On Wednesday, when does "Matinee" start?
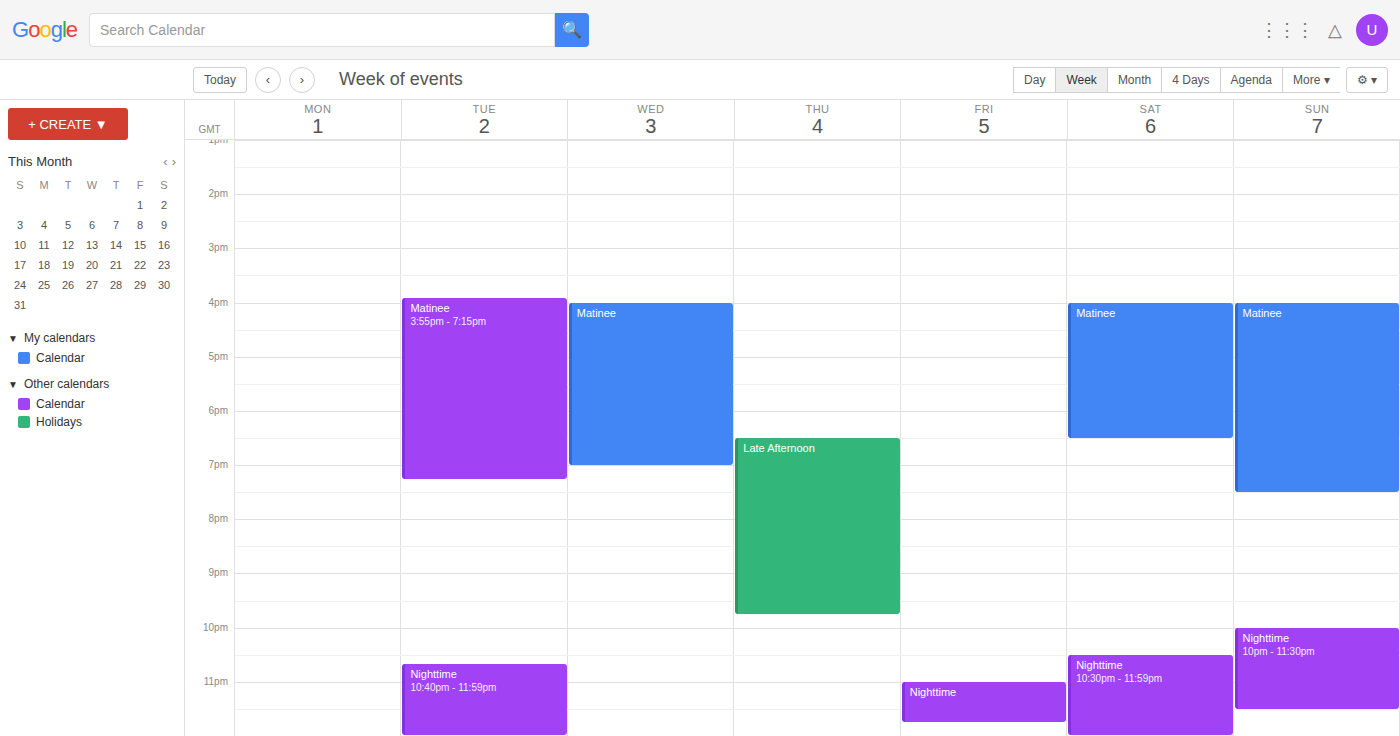
4:00 PM